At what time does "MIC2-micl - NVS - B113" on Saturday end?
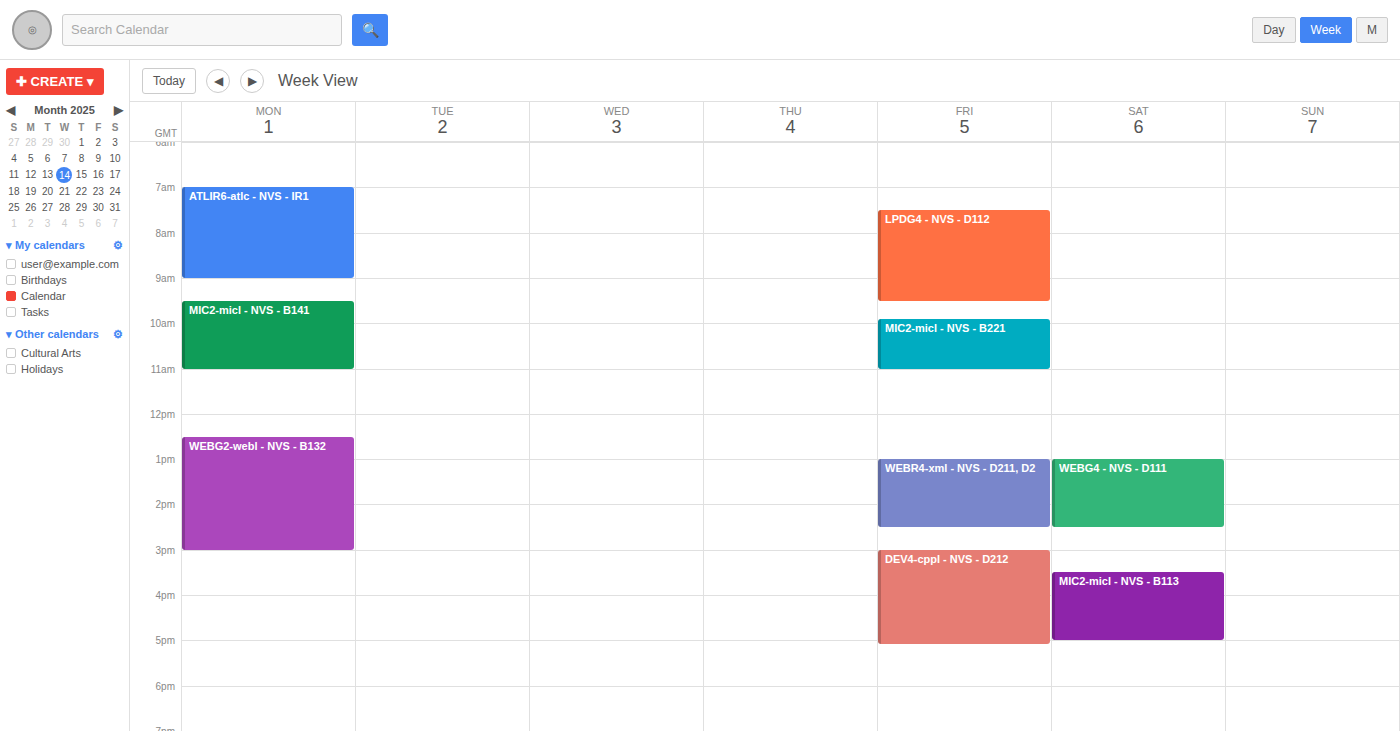
5:00 PM